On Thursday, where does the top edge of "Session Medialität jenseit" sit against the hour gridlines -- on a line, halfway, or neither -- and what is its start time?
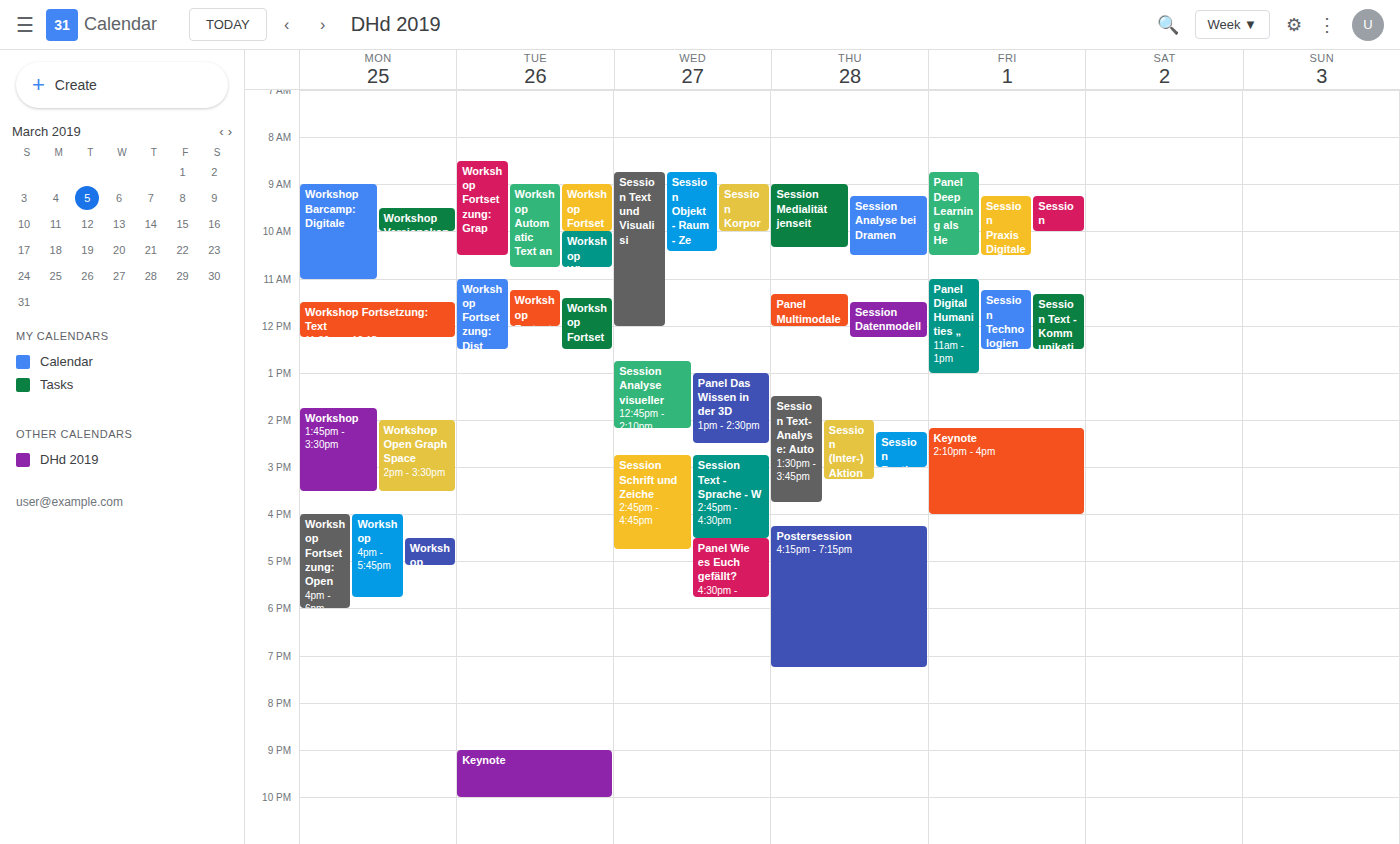
9:00 AM -- exactly on the 9 AM line.